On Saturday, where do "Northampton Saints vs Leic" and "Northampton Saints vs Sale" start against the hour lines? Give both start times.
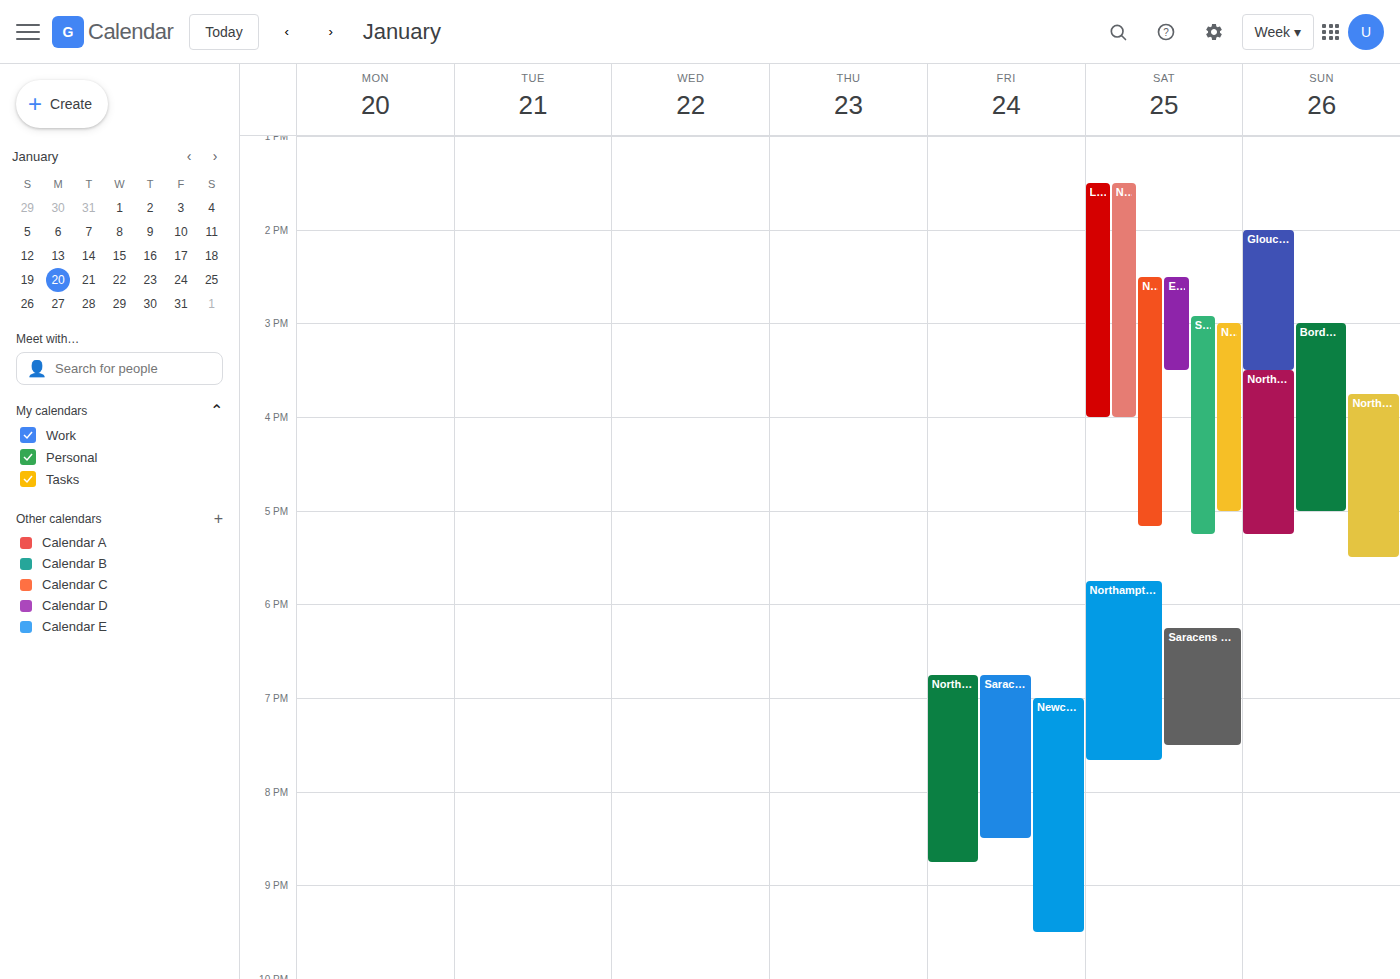
"Northampton Saints vs Leic": 2:30 PM, halfway between the 2 PM and 3 PM lines. "Northampton Saints vs Sale": 3:00 PM, exactly on the 3 PM line.